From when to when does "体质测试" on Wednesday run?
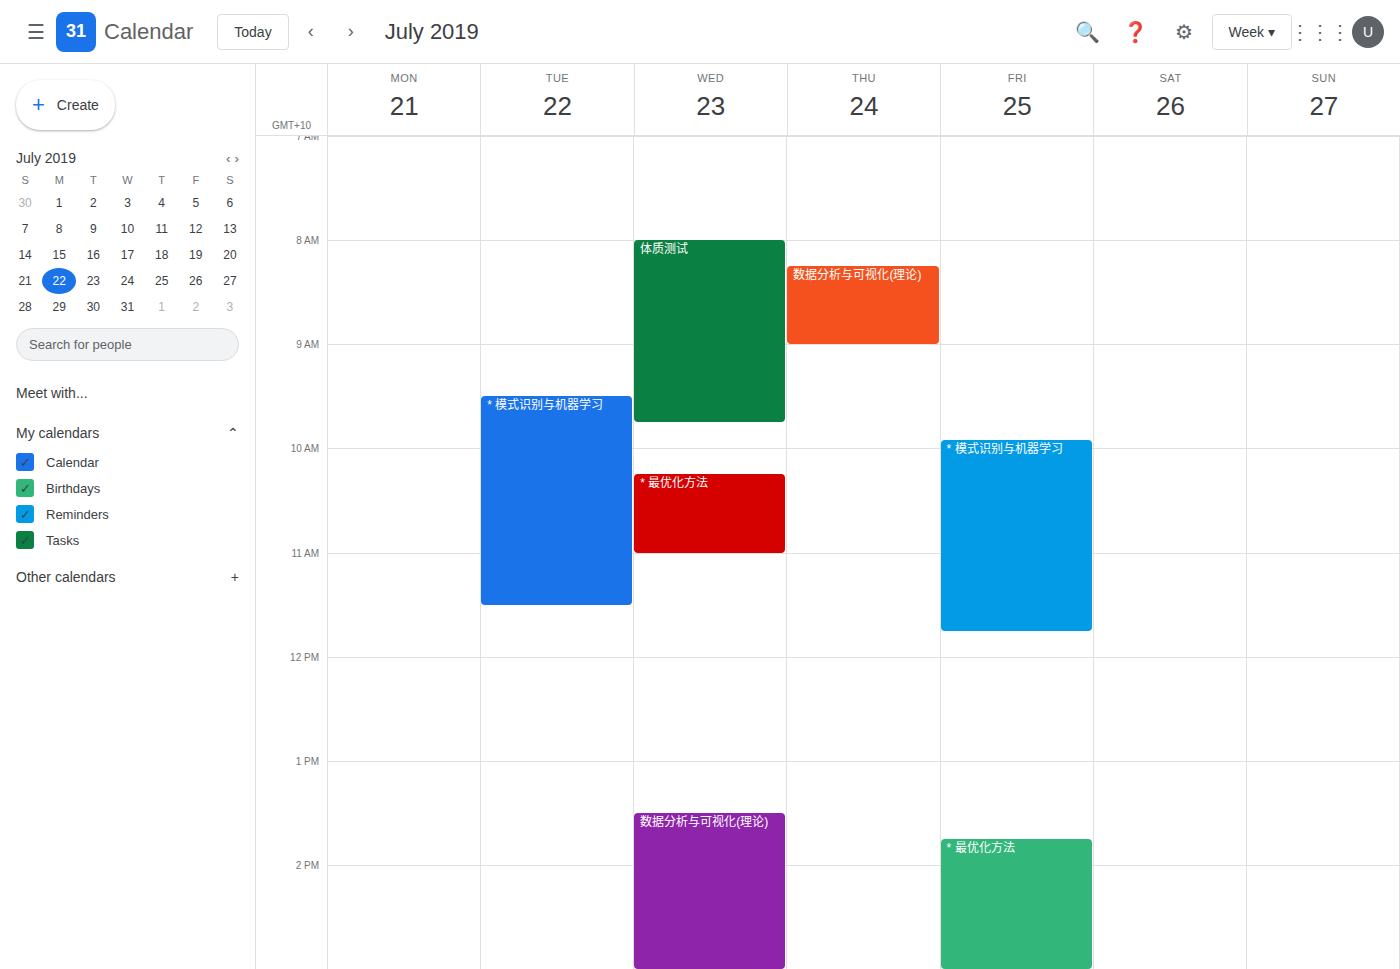
8:00 AM to 9:45 AM